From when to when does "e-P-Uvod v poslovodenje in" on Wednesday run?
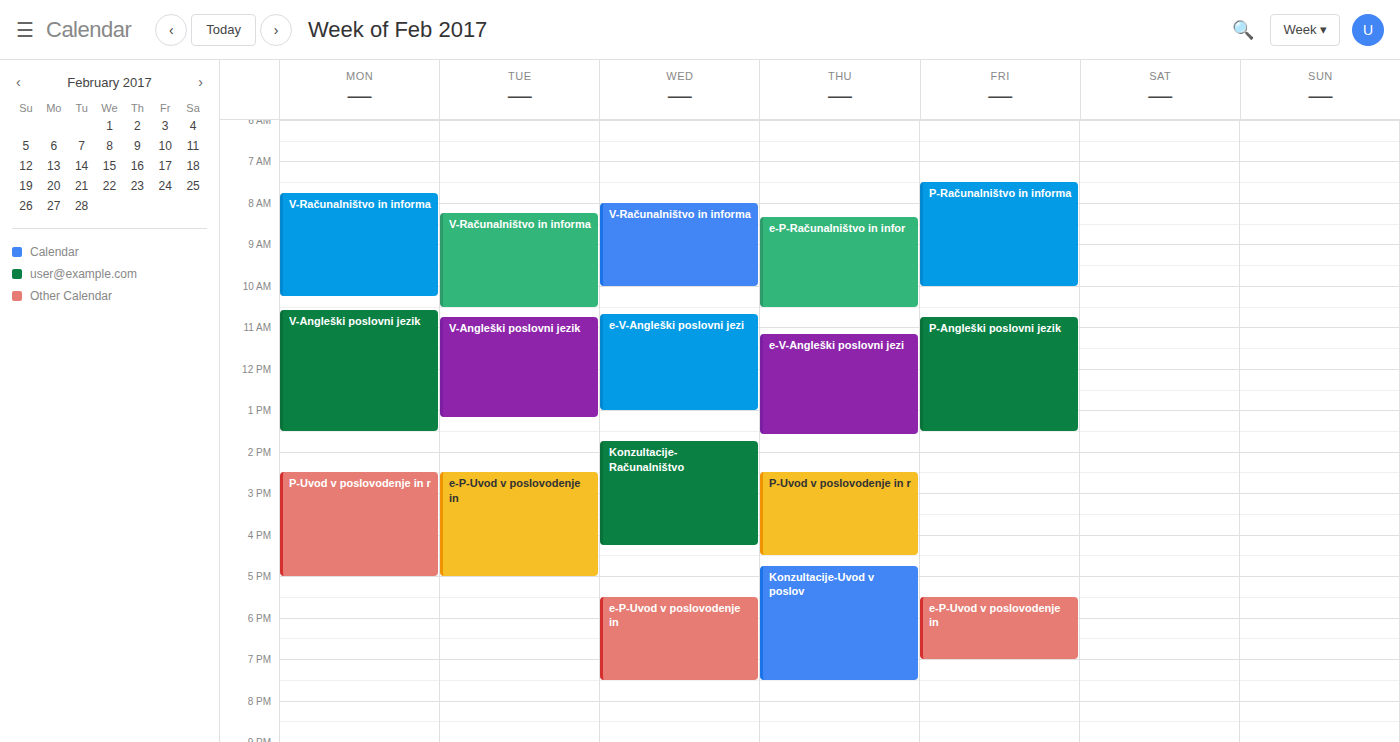
5:30 PM to 7:30 PM